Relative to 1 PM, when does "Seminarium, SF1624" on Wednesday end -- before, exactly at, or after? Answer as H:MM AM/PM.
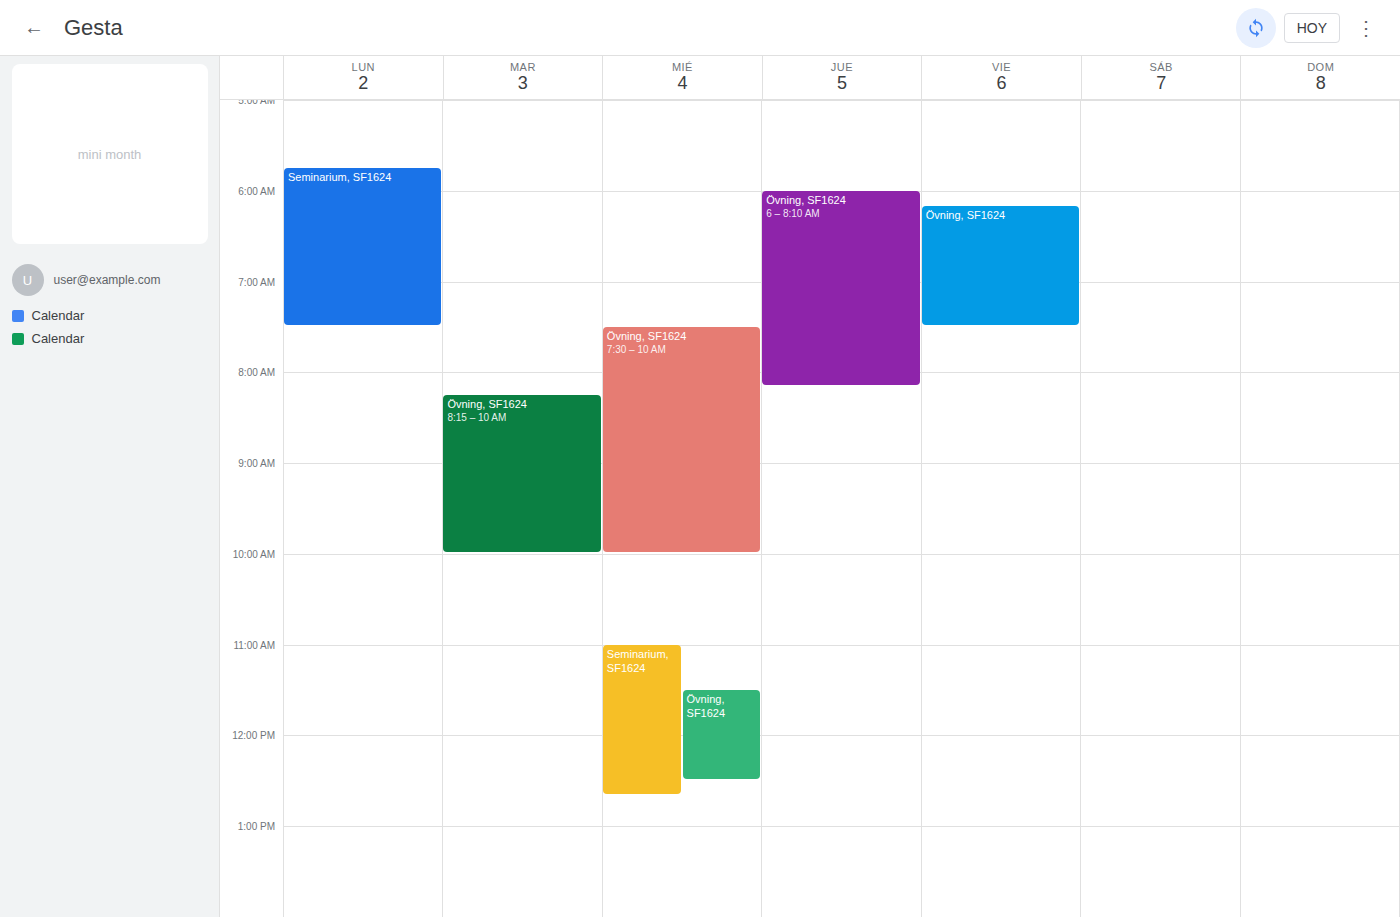
12:40 PM -- before 1 PM, 20 minutes above the 1 PM line.